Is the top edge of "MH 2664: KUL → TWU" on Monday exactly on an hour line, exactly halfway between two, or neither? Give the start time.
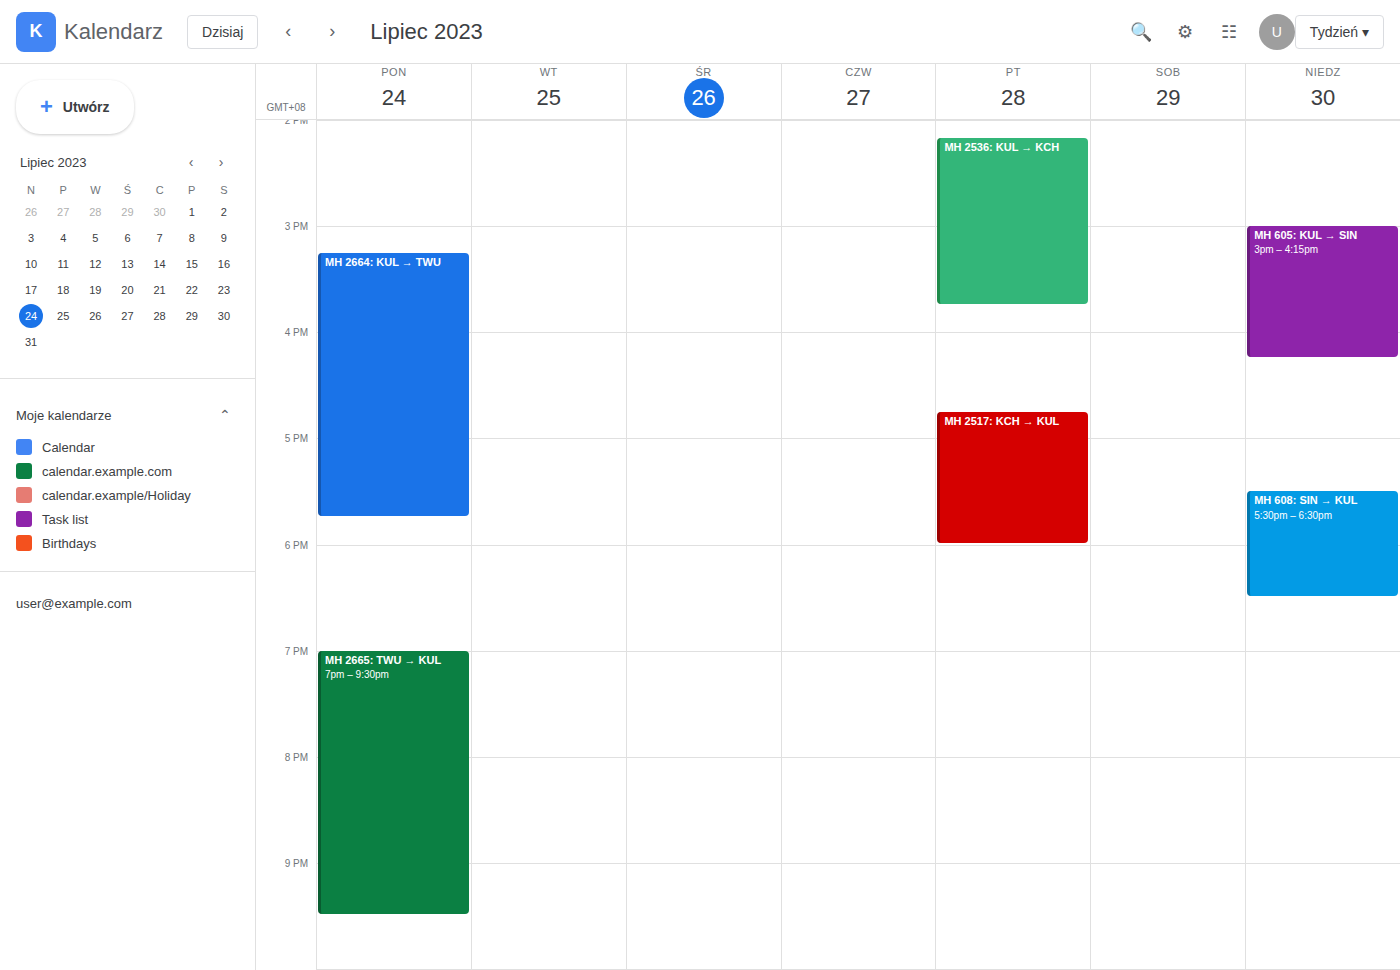
3:15 PM -- neither: a quarter of the way from the 3 PM line to the 4 PM line.